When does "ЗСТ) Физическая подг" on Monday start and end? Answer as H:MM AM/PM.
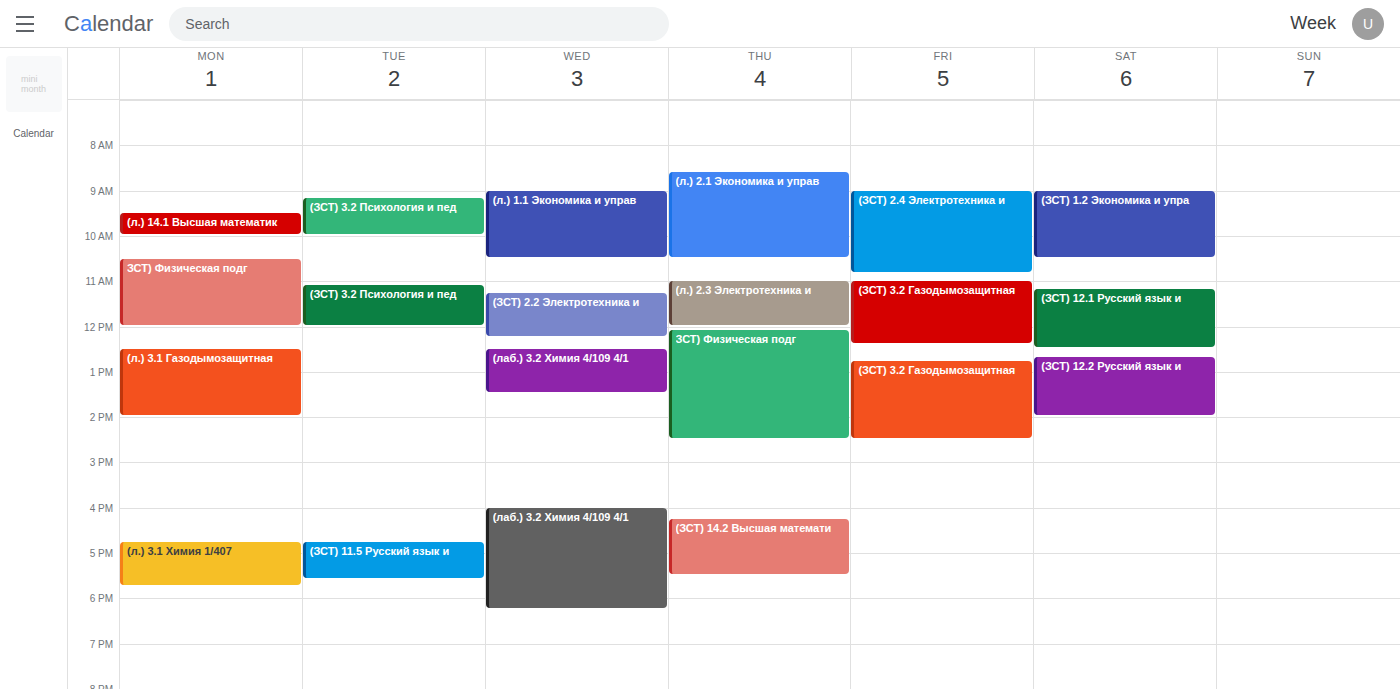
10:30 AM to 12:00 PM